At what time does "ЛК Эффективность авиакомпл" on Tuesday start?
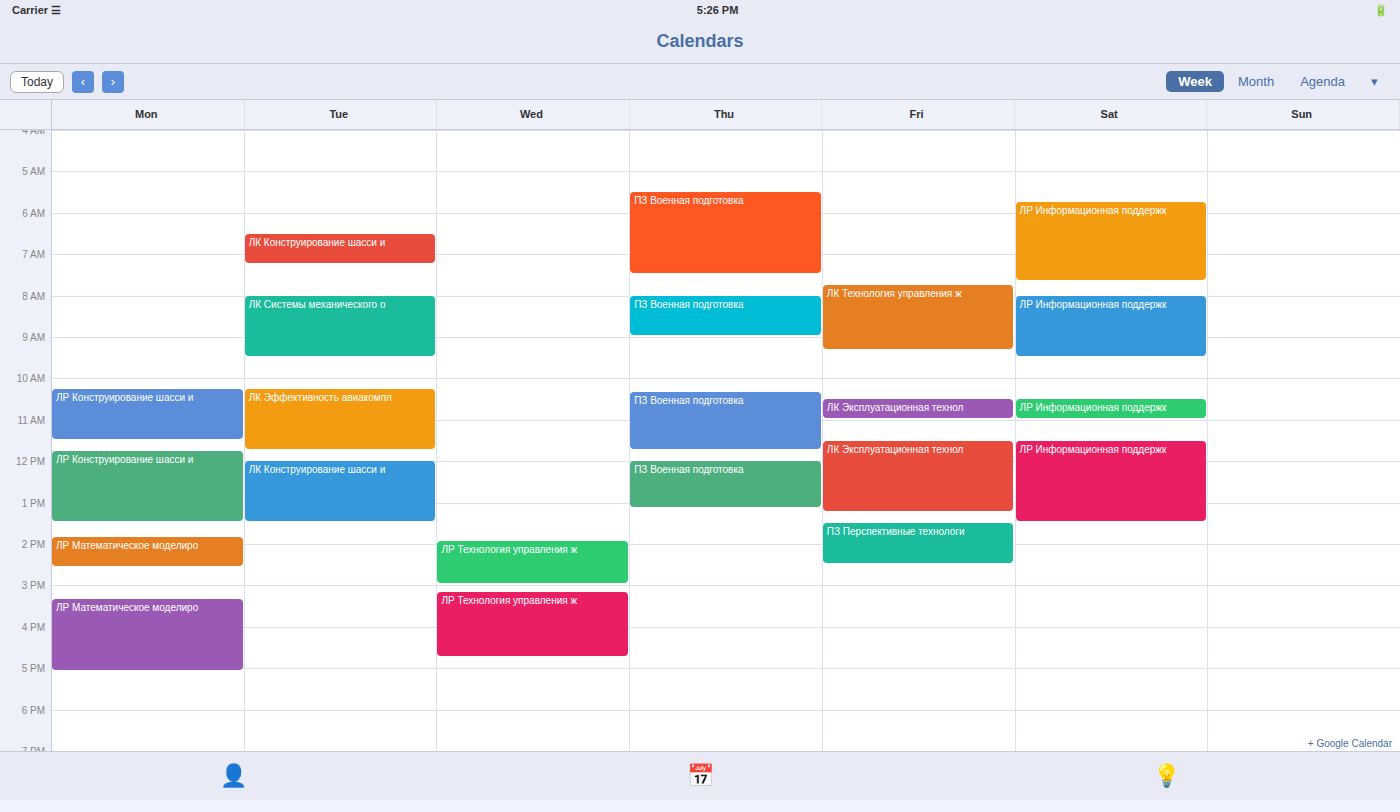
10:15 AM